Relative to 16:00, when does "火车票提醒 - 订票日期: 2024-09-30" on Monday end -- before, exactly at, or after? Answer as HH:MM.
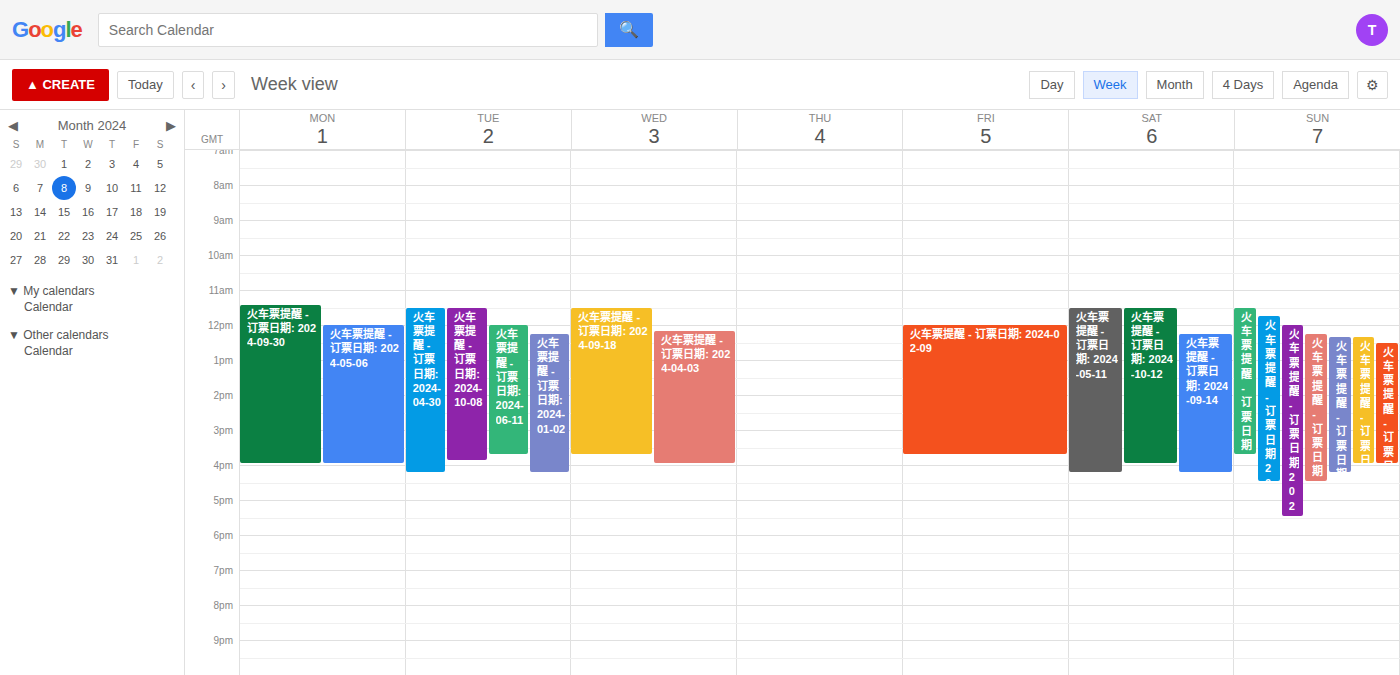
16:00 -- exactly at 16:00, on the 16:00 line.